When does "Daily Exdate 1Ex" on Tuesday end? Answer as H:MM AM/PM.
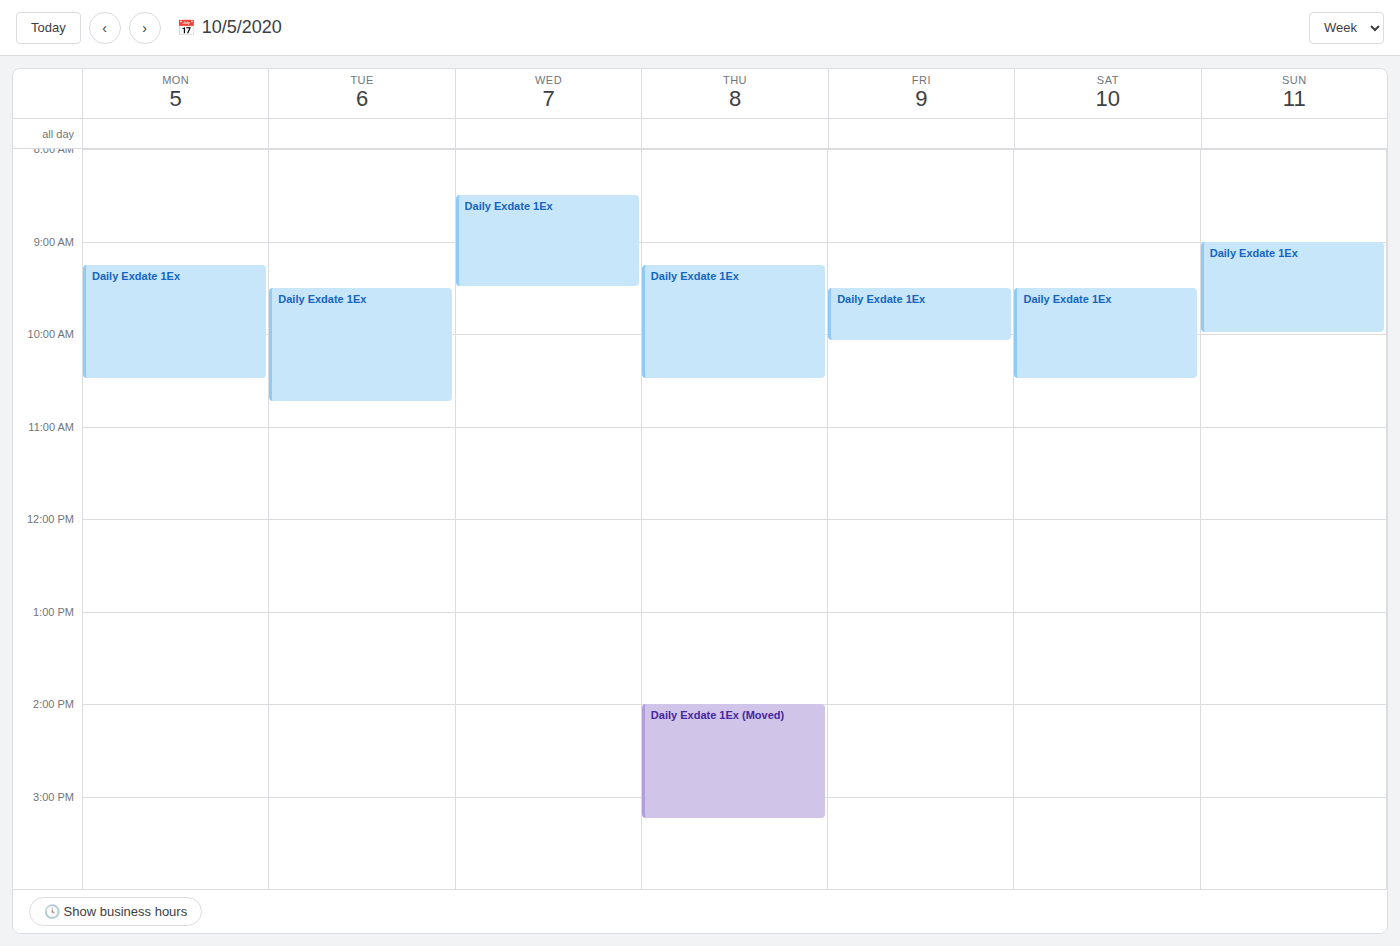
10:45 AM